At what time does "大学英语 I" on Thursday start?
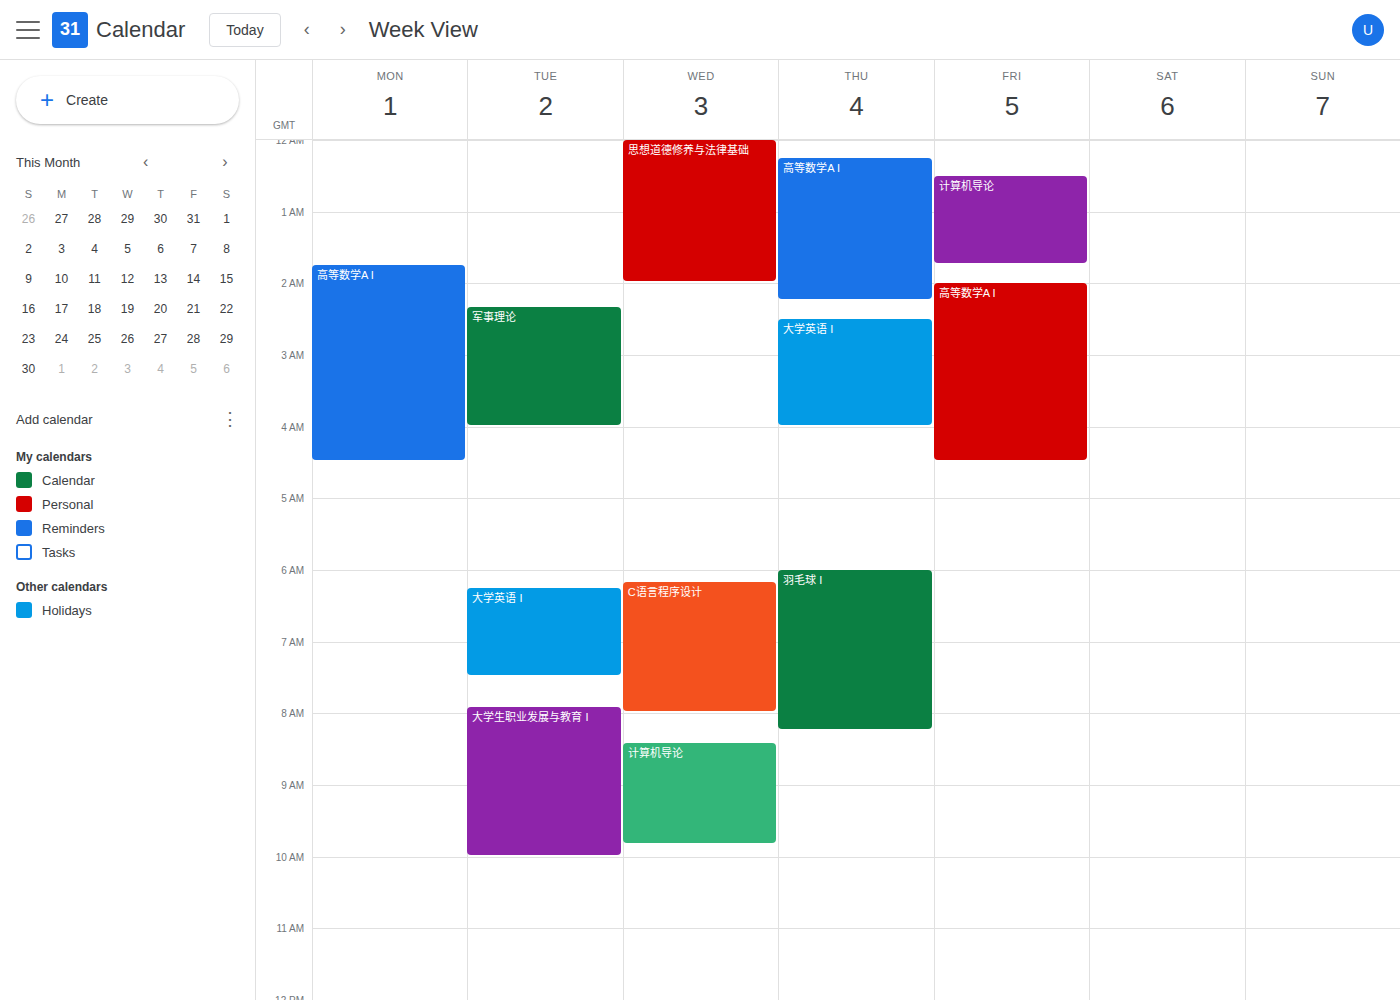
2:30 AM